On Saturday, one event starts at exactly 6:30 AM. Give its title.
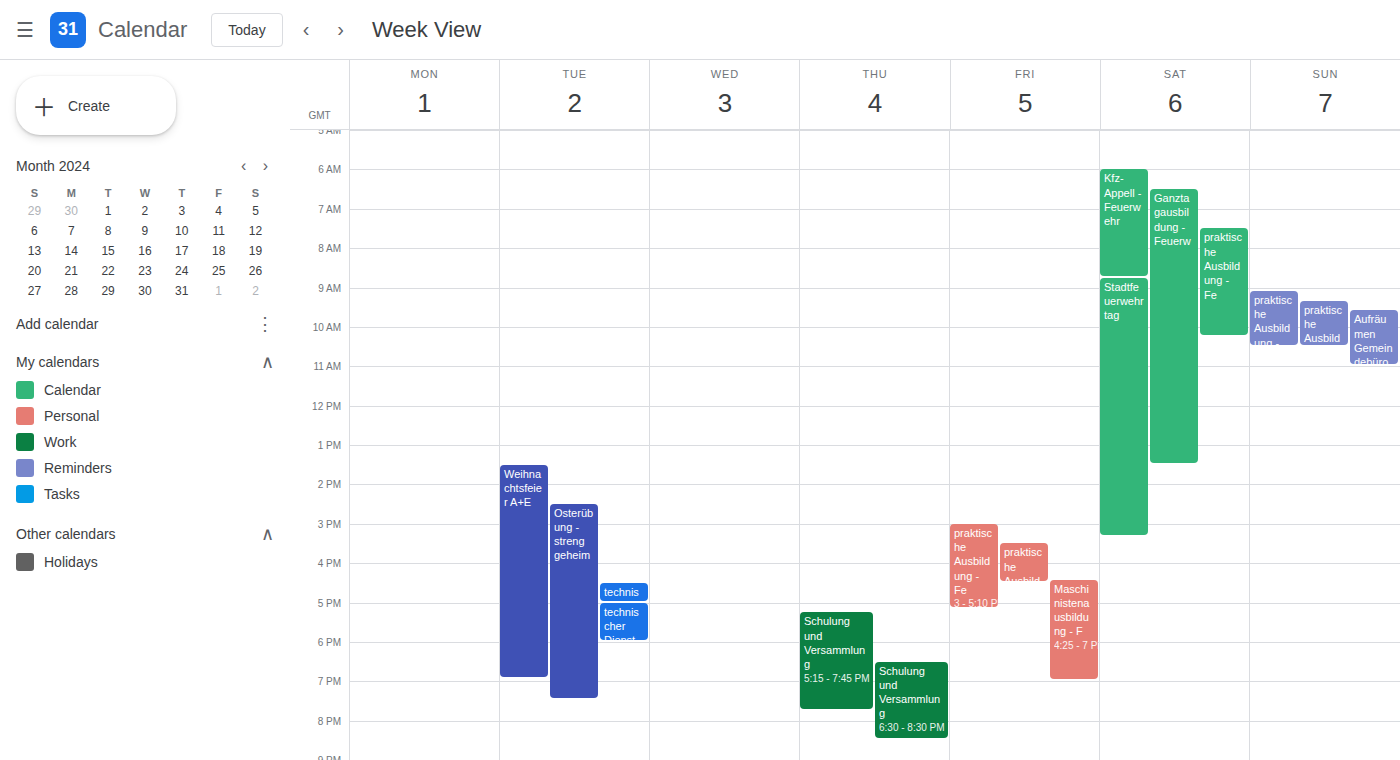
"Ganztagausbildung - Feuerw"